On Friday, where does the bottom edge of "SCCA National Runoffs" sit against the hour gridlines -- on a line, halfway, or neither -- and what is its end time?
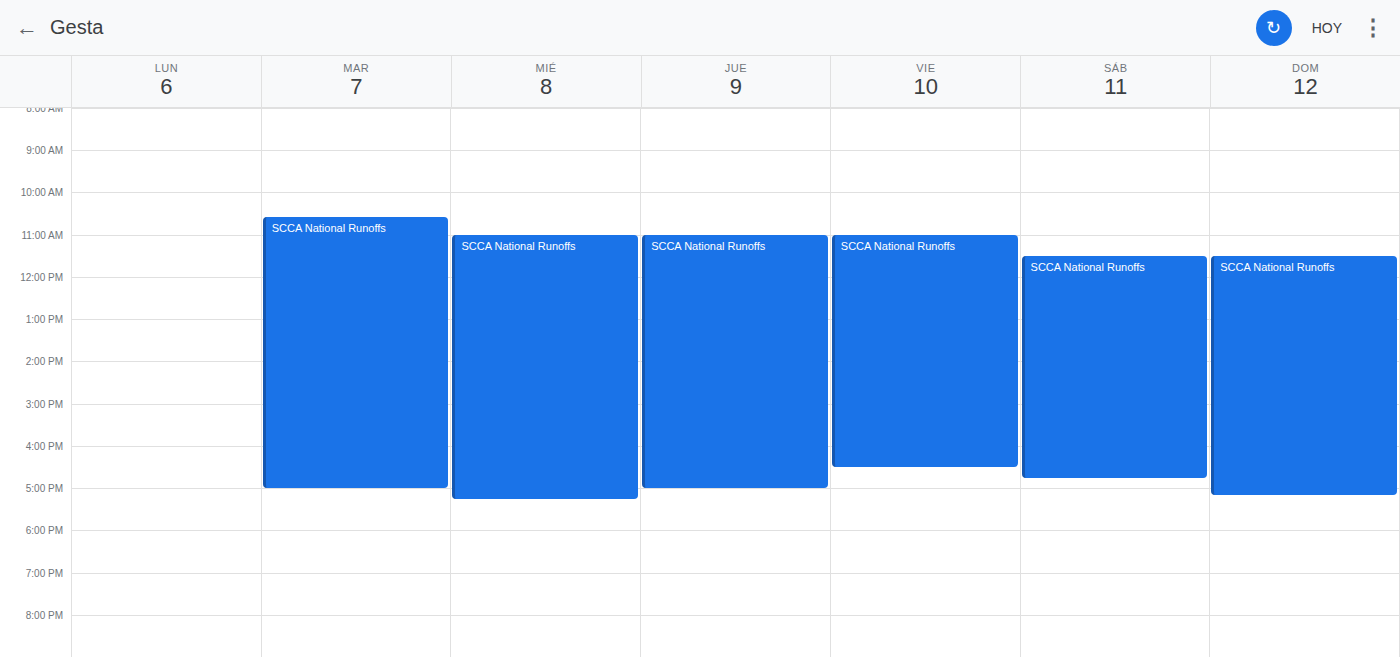
4:30 PM -- halfway between the 4 PM and 5 PM lines.